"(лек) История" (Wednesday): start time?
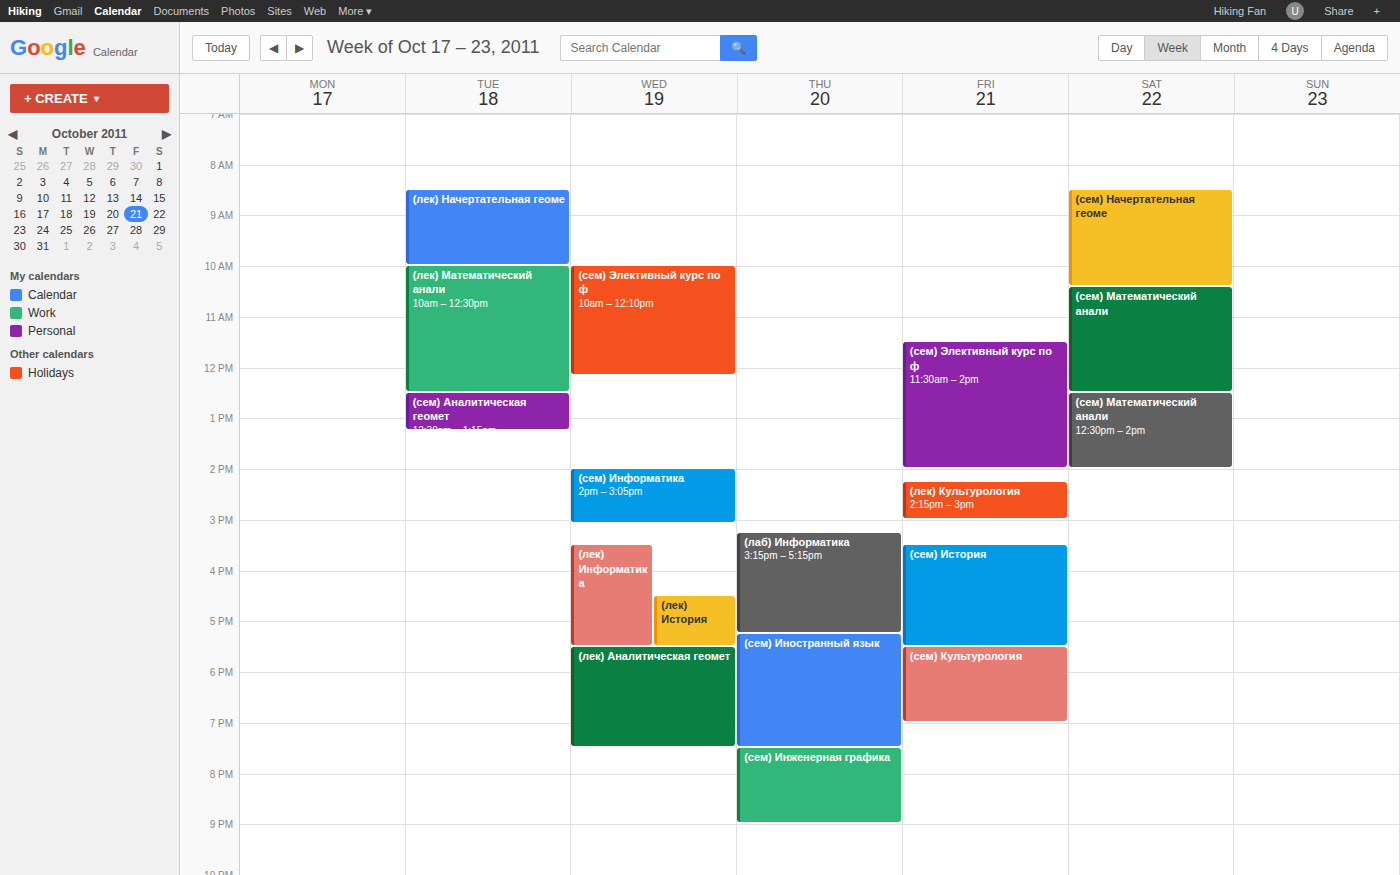
4:30 PM